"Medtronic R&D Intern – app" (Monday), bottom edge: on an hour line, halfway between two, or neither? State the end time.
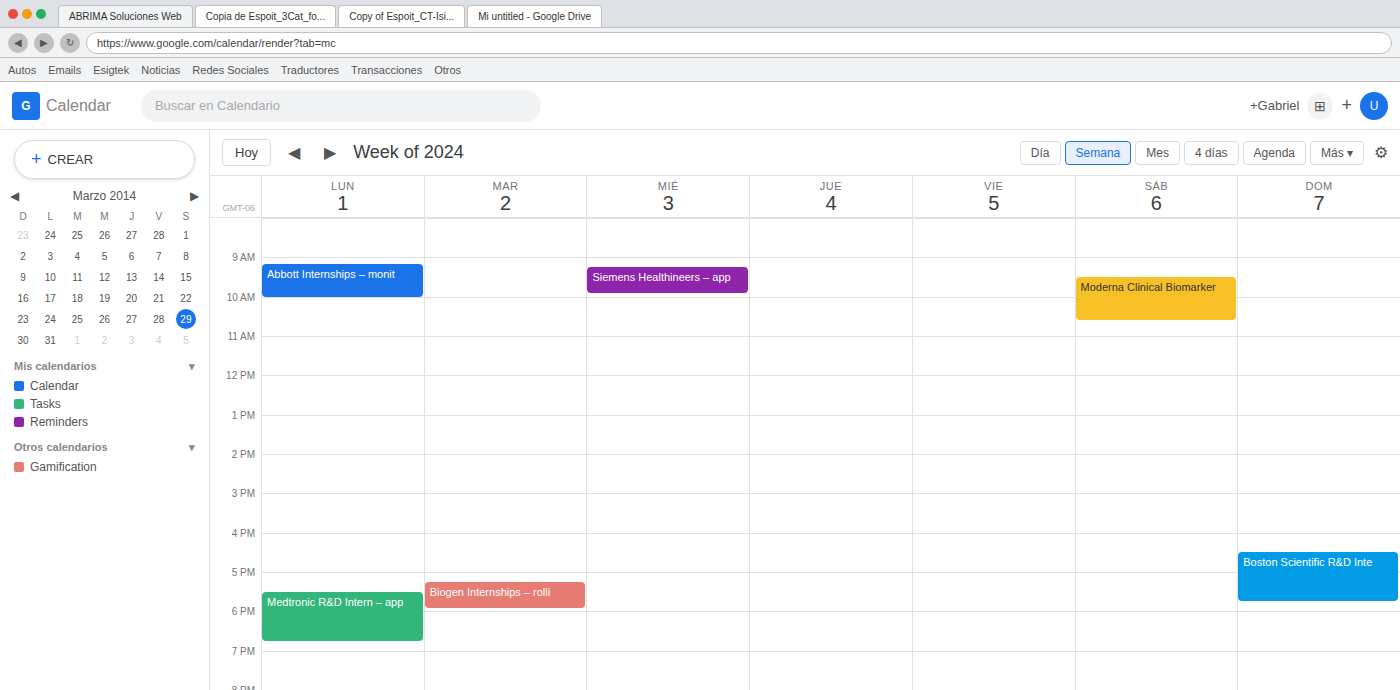
6:45 PM -- neither: three quarters of the way from the 6 PM line to the 7 PM line.